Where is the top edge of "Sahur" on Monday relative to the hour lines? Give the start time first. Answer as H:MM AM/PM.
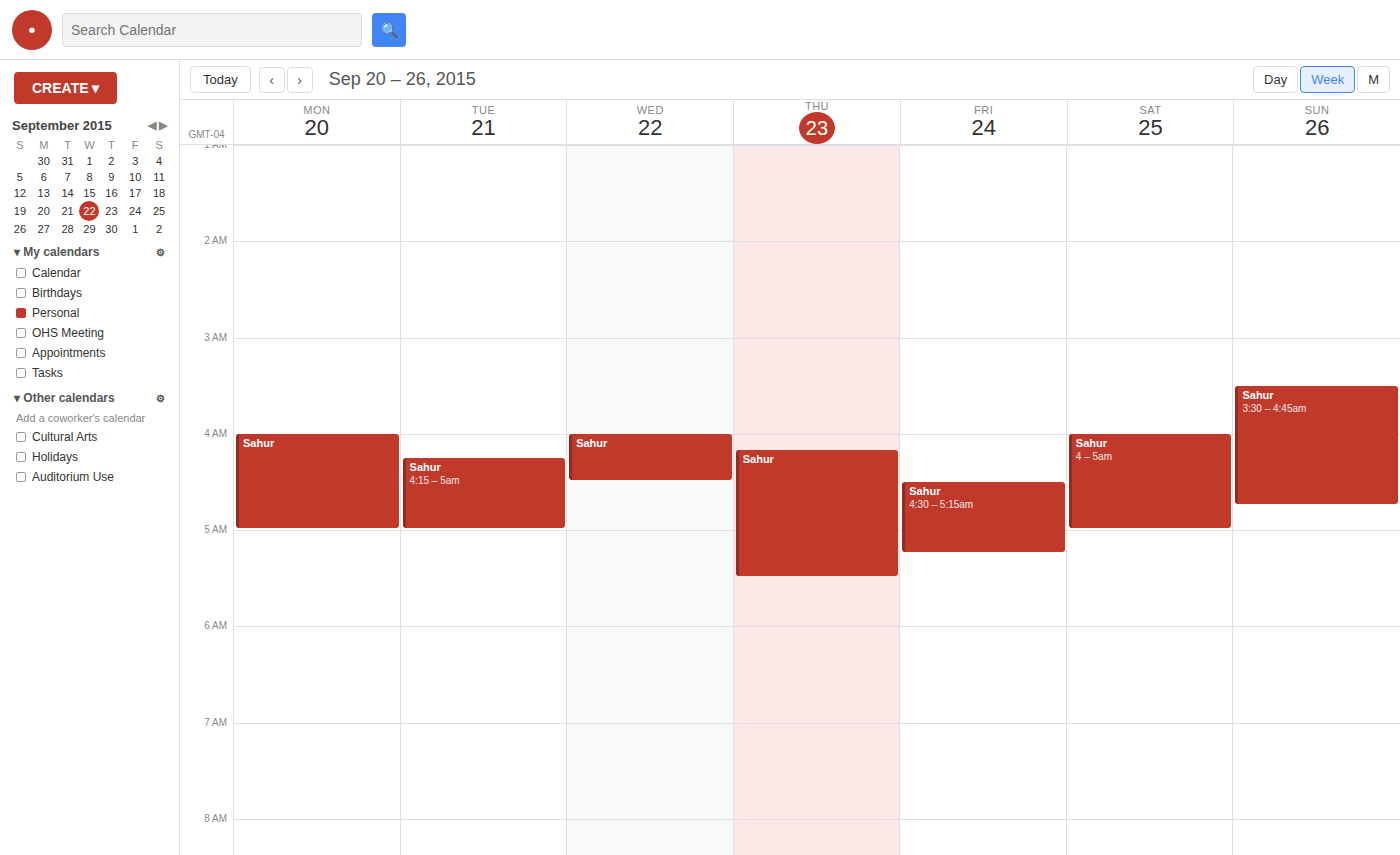
4:00 AM -- exactly on the 4 AM line.